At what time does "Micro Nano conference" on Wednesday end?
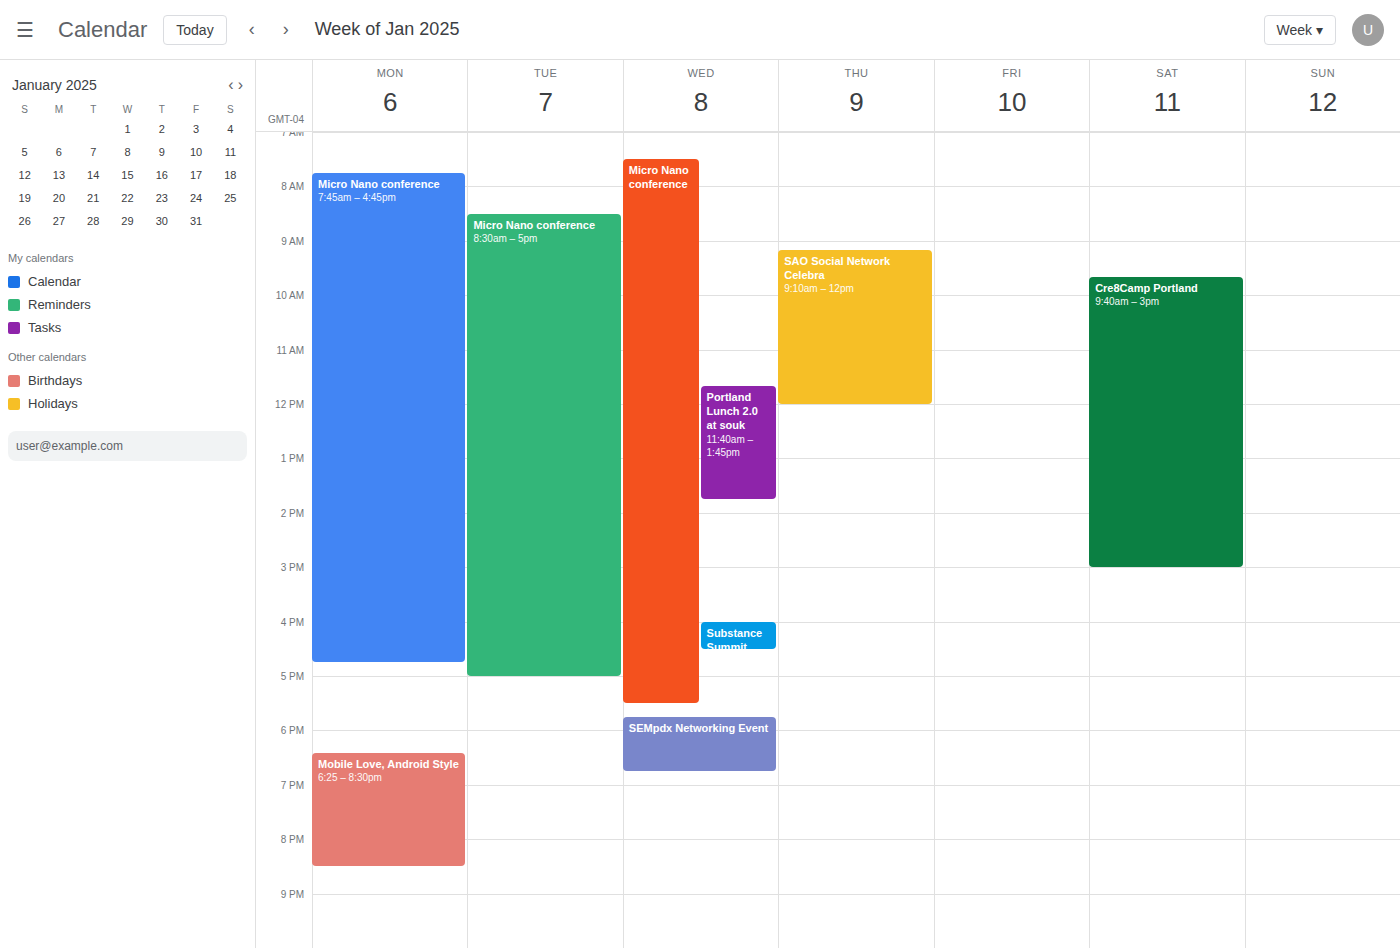
5:30 PM